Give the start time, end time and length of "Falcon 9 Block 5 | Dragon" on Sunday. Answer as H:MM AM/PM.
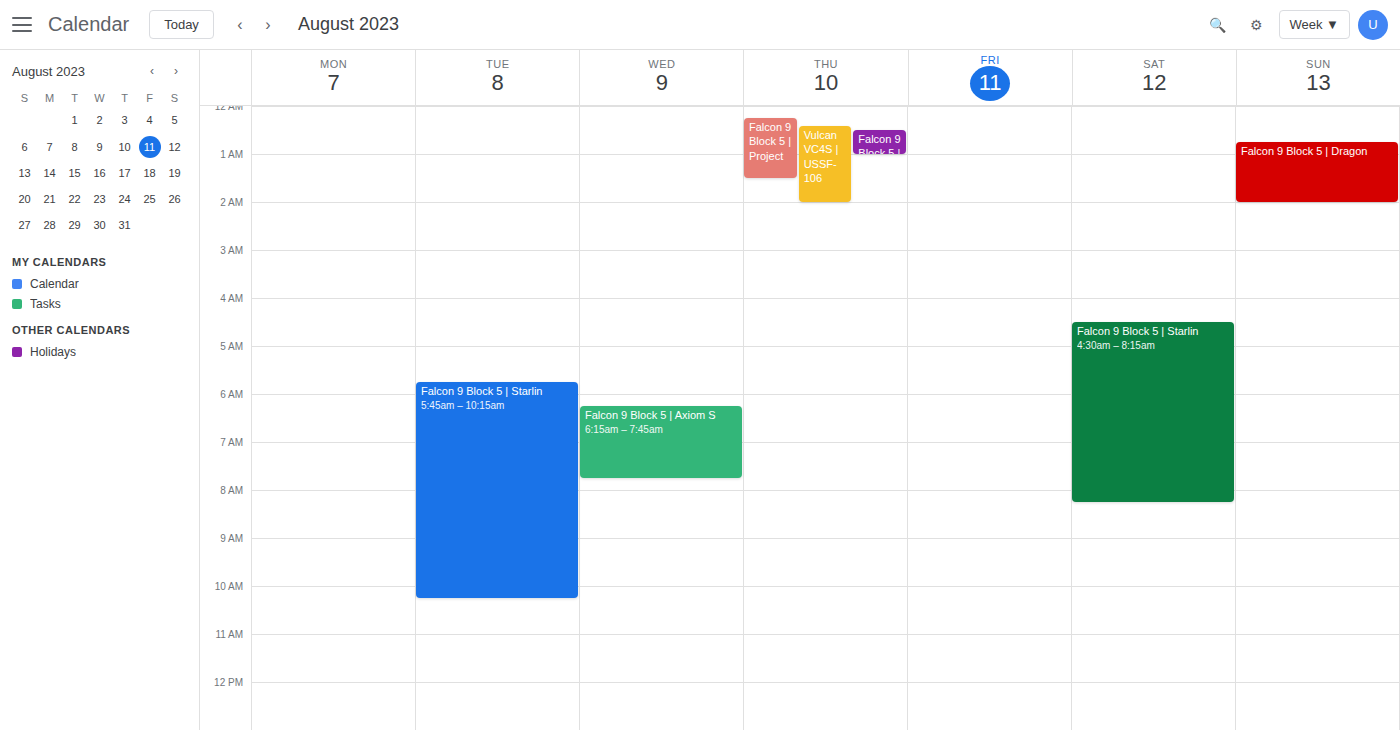
12:45 AM to 2:00 AM, 1 hour 15 minutes